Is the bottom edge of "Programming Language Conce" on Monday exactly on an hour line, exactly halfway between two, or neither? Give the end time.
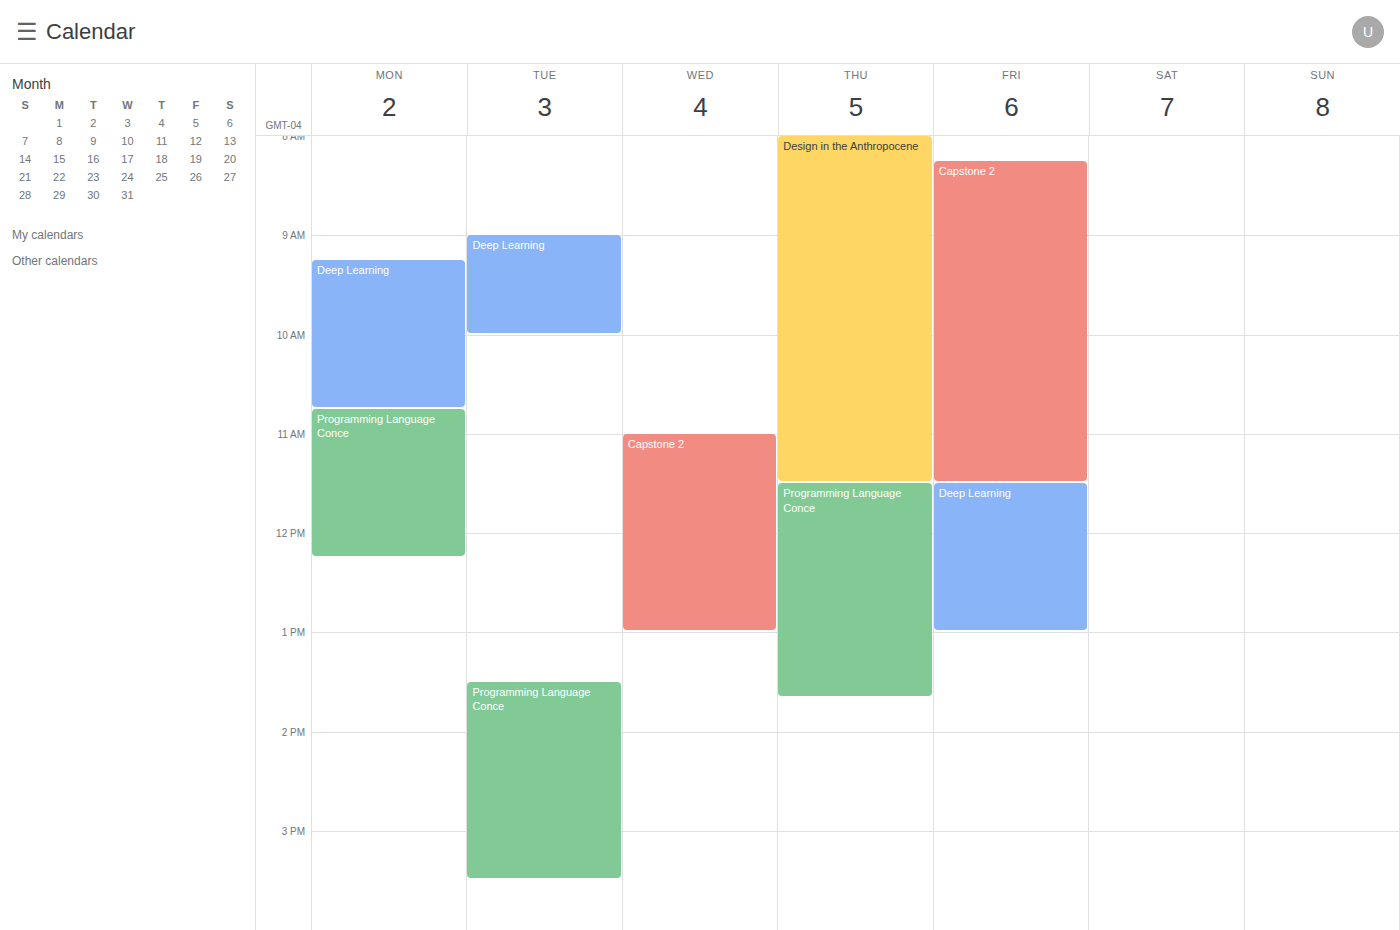
12:15 PM -- neither: a quarter of the way from the 12 PM line to the 1 PM line.